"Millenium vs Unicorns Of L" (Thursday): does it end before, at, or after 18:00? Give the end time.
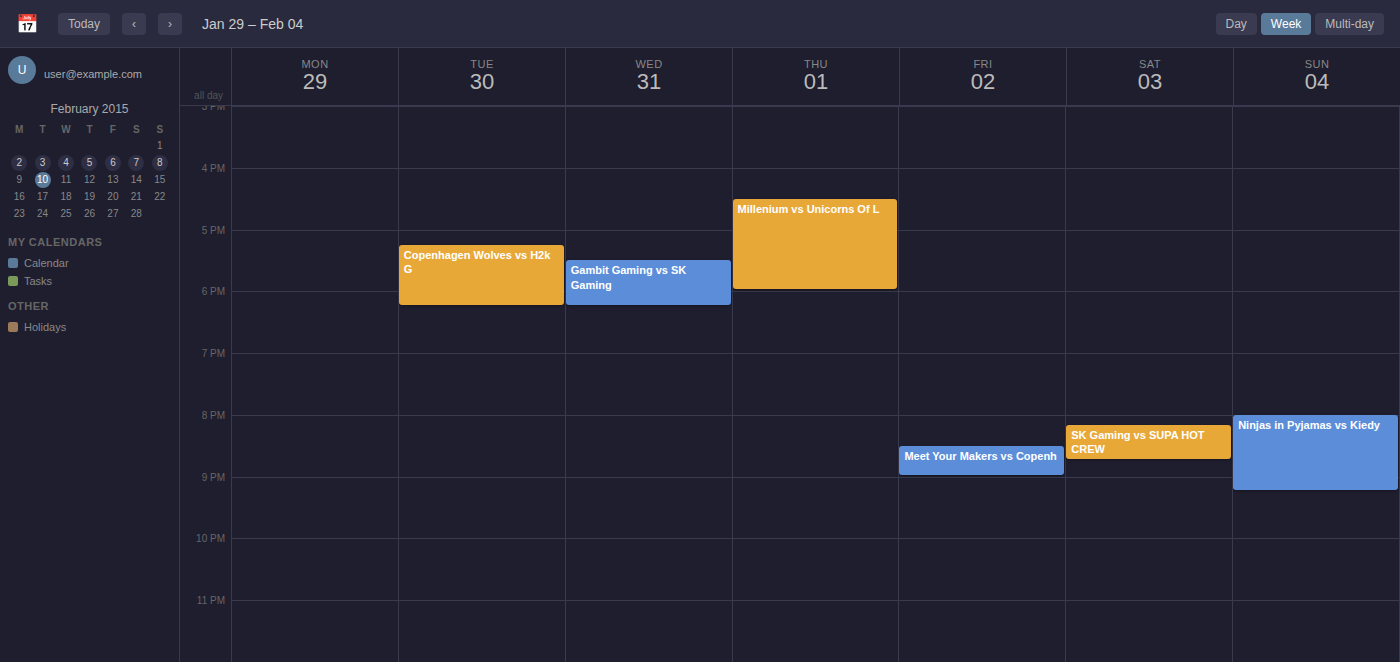
18:00 -- exactly at 18:00, on the 18:00 line.